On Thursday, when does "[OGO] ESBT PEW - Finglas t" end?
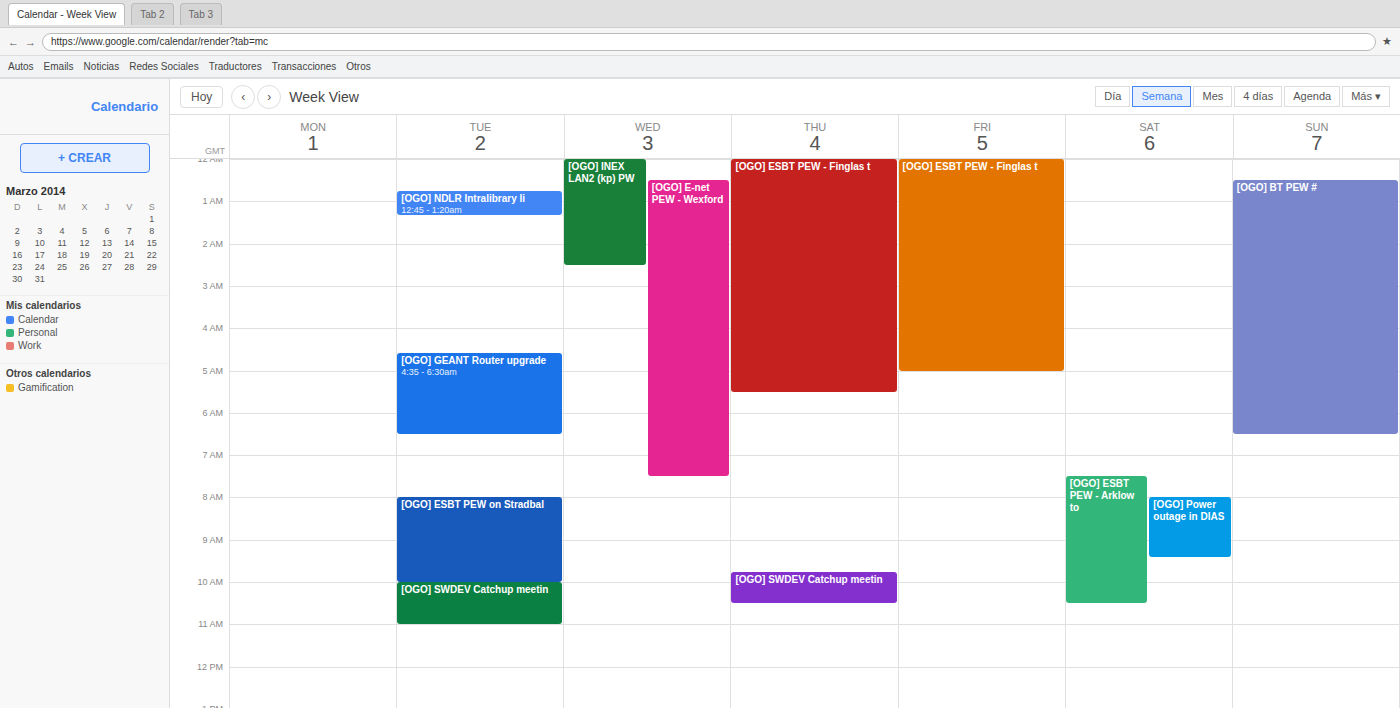
5:30 AM